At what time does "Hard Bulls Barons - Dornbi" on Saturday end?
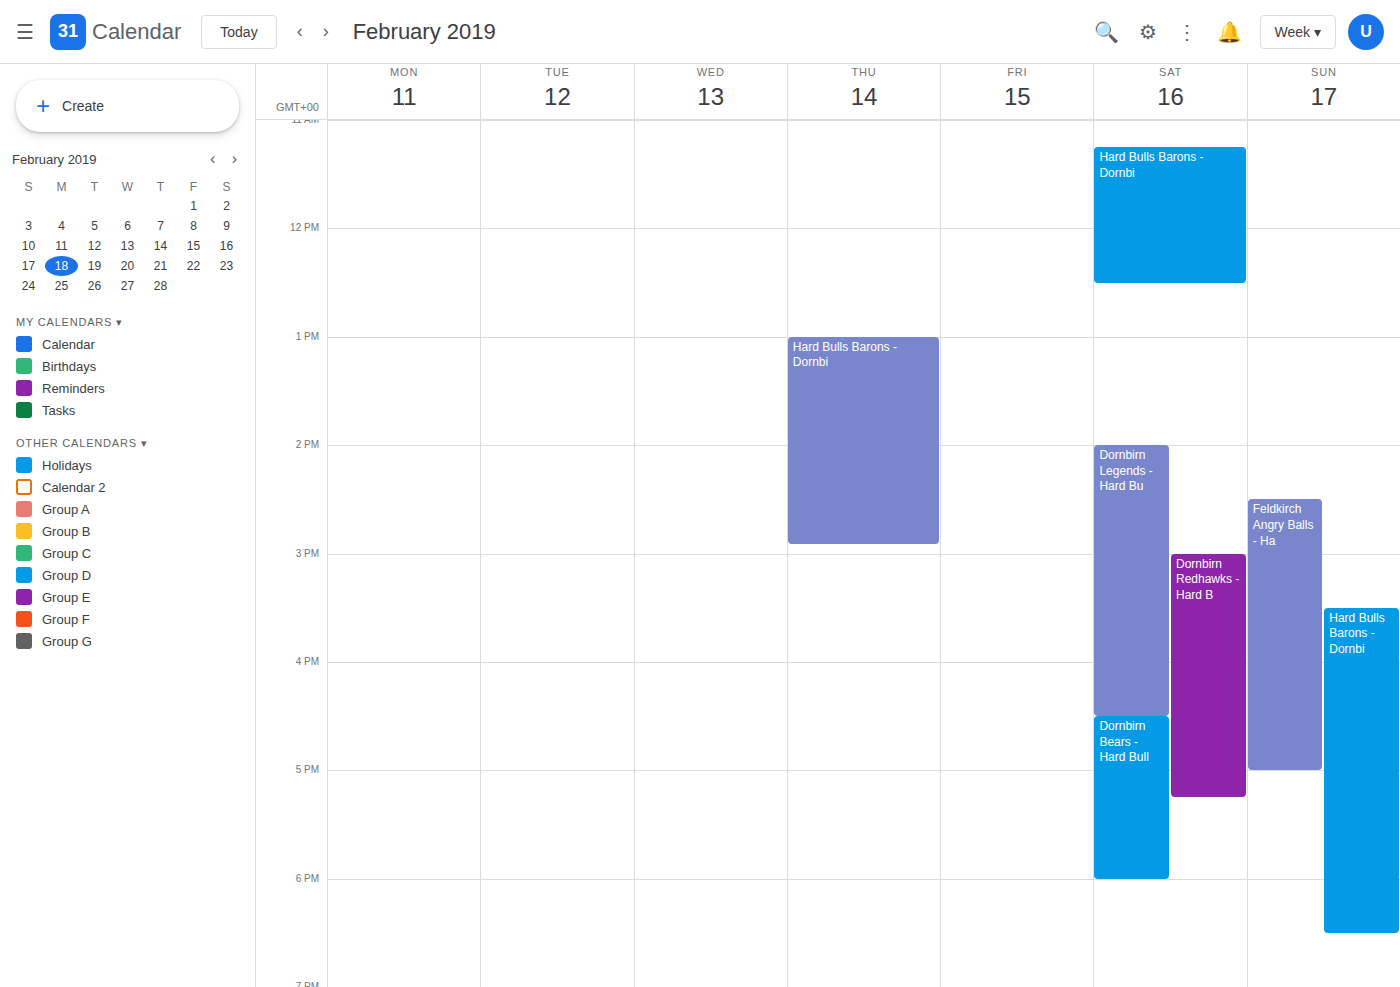
12:30 PM